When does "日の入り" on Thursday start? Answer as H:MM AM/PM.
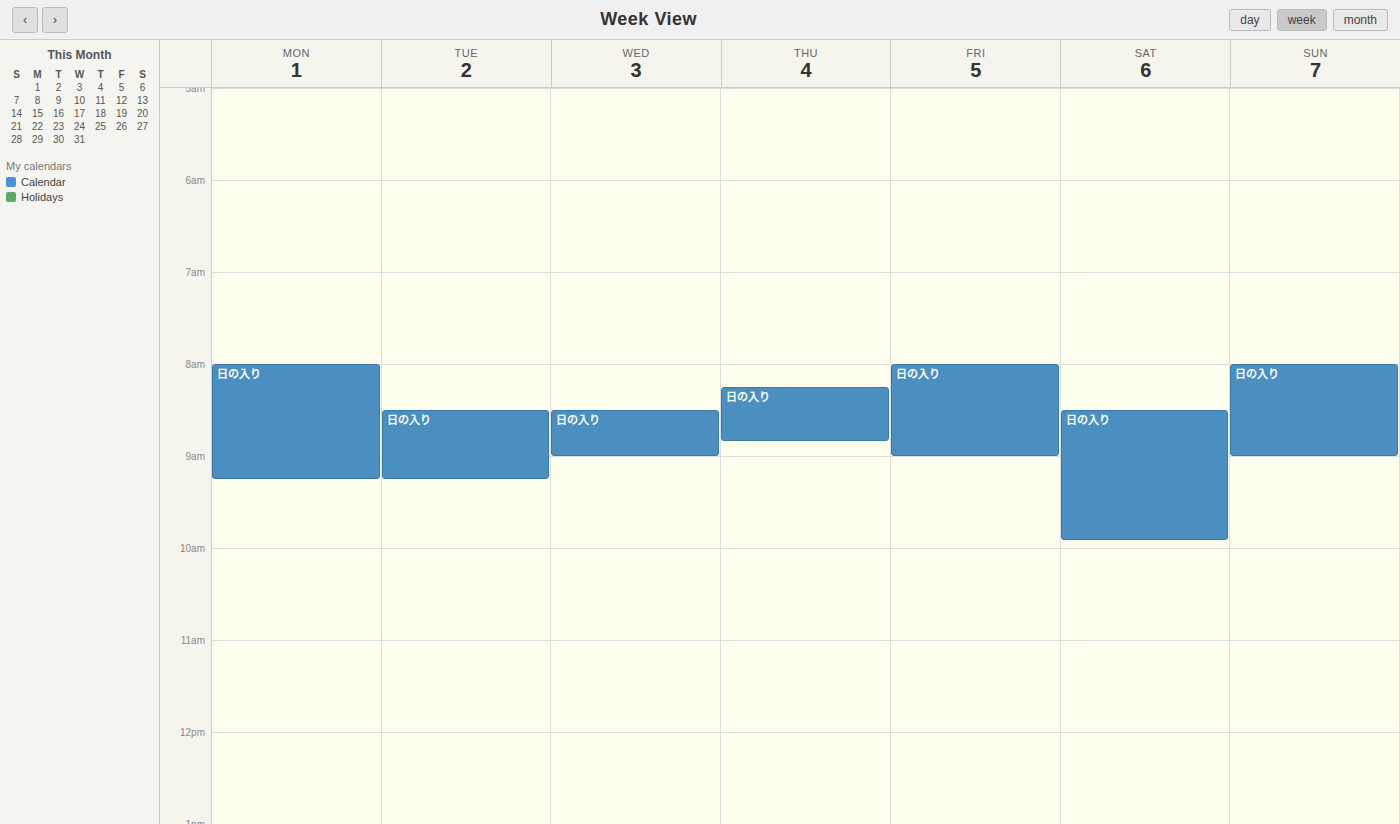
8:15 AM